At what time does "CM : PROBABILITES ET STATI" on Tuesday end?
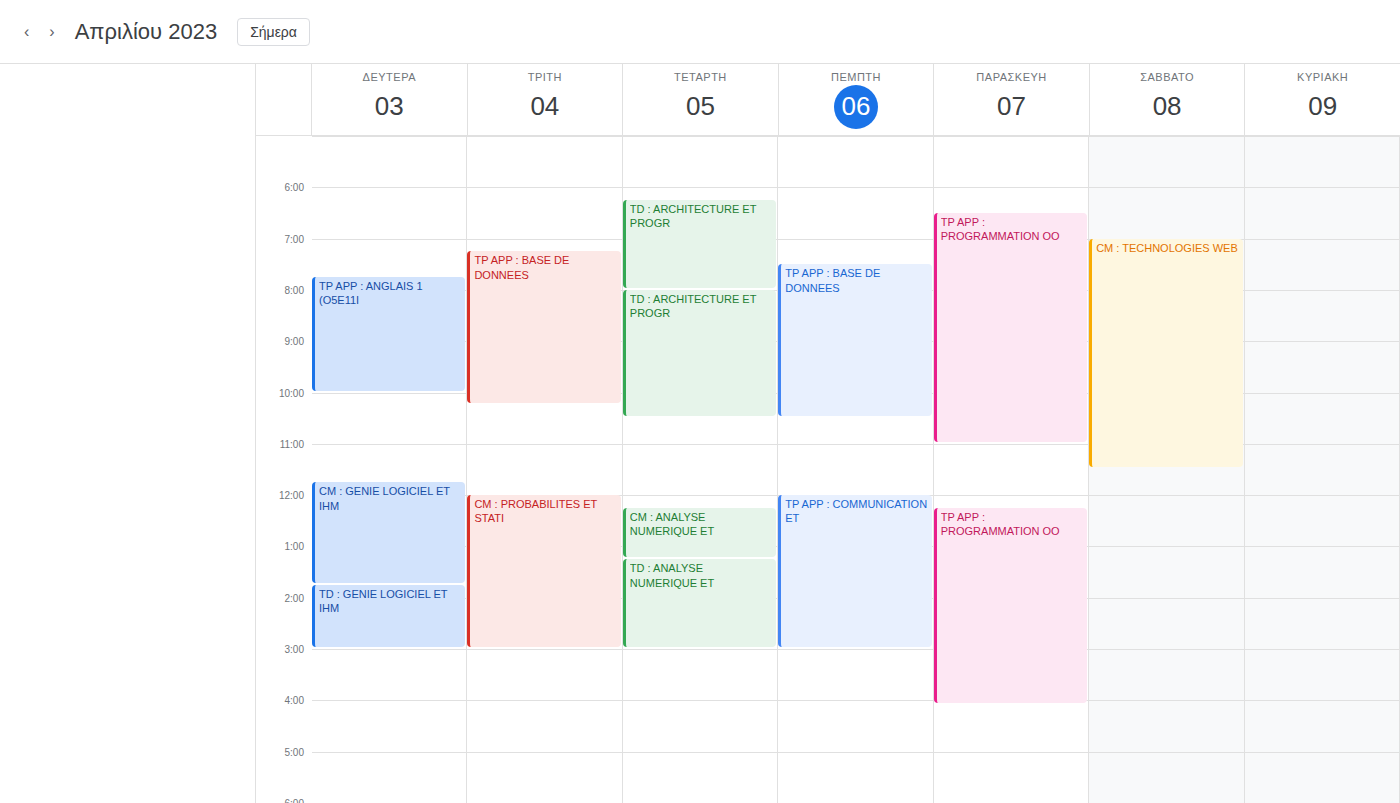
3:00 PM